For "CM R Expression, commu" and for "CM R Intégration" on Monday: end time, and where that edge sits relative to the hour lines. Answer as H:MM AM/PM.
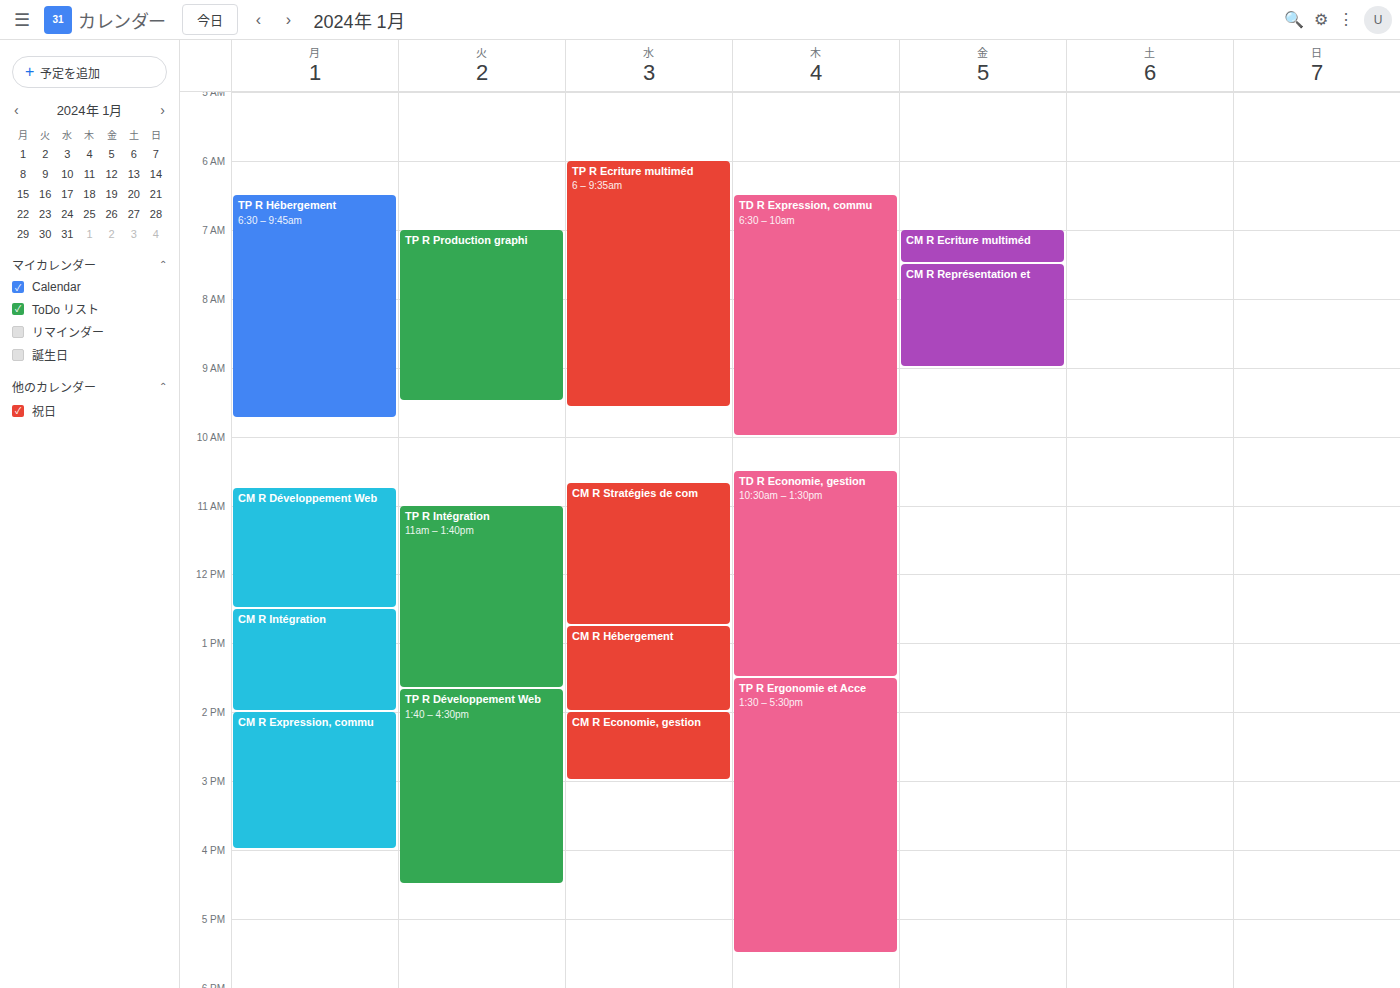
"CM R Expression, commu": 4:00 PM, exactly on the 4 PM line. "CM R Intégration": 2:00 PM, exactly on the 2 PM line.